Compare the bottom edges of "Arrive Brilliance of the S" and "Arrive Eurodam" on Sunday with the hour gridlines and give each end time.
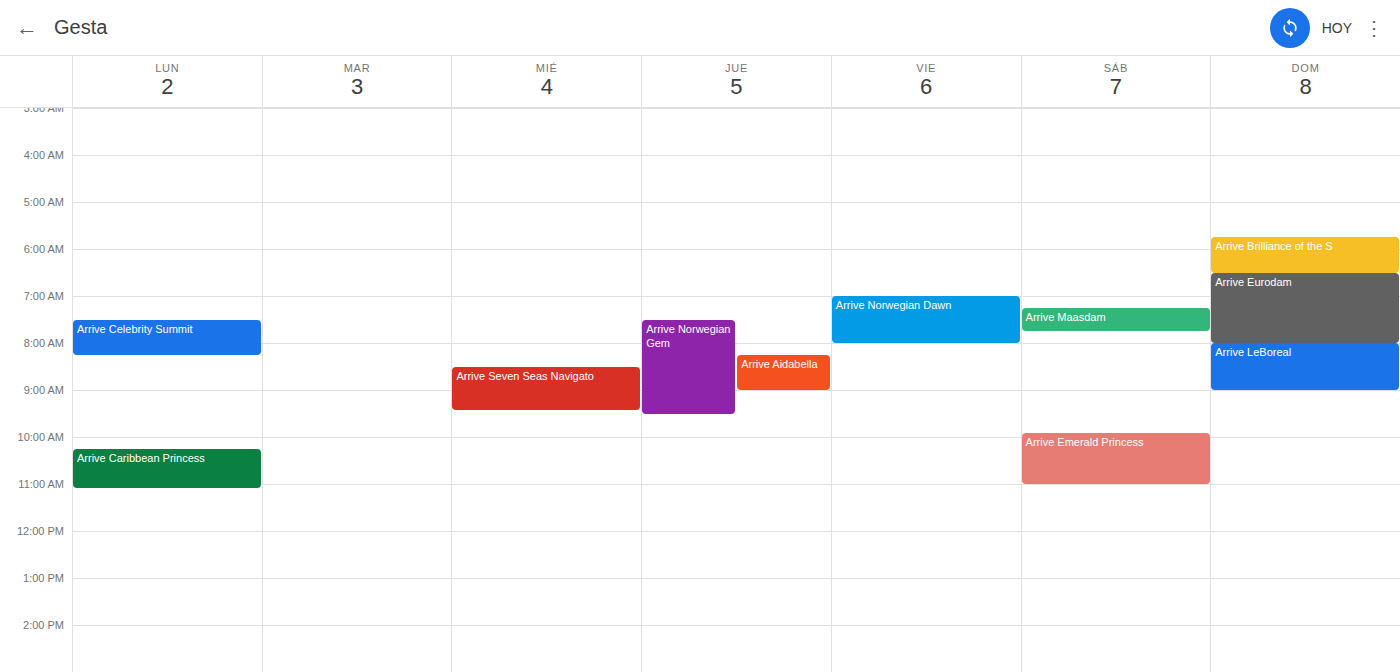
"Arrive Brilliance of the S": 6:30 AM, halfway between the 6 AM and 7 AM lines. "Arrive Eurodam": 8:00 AM, exactly on the 8 AM line.